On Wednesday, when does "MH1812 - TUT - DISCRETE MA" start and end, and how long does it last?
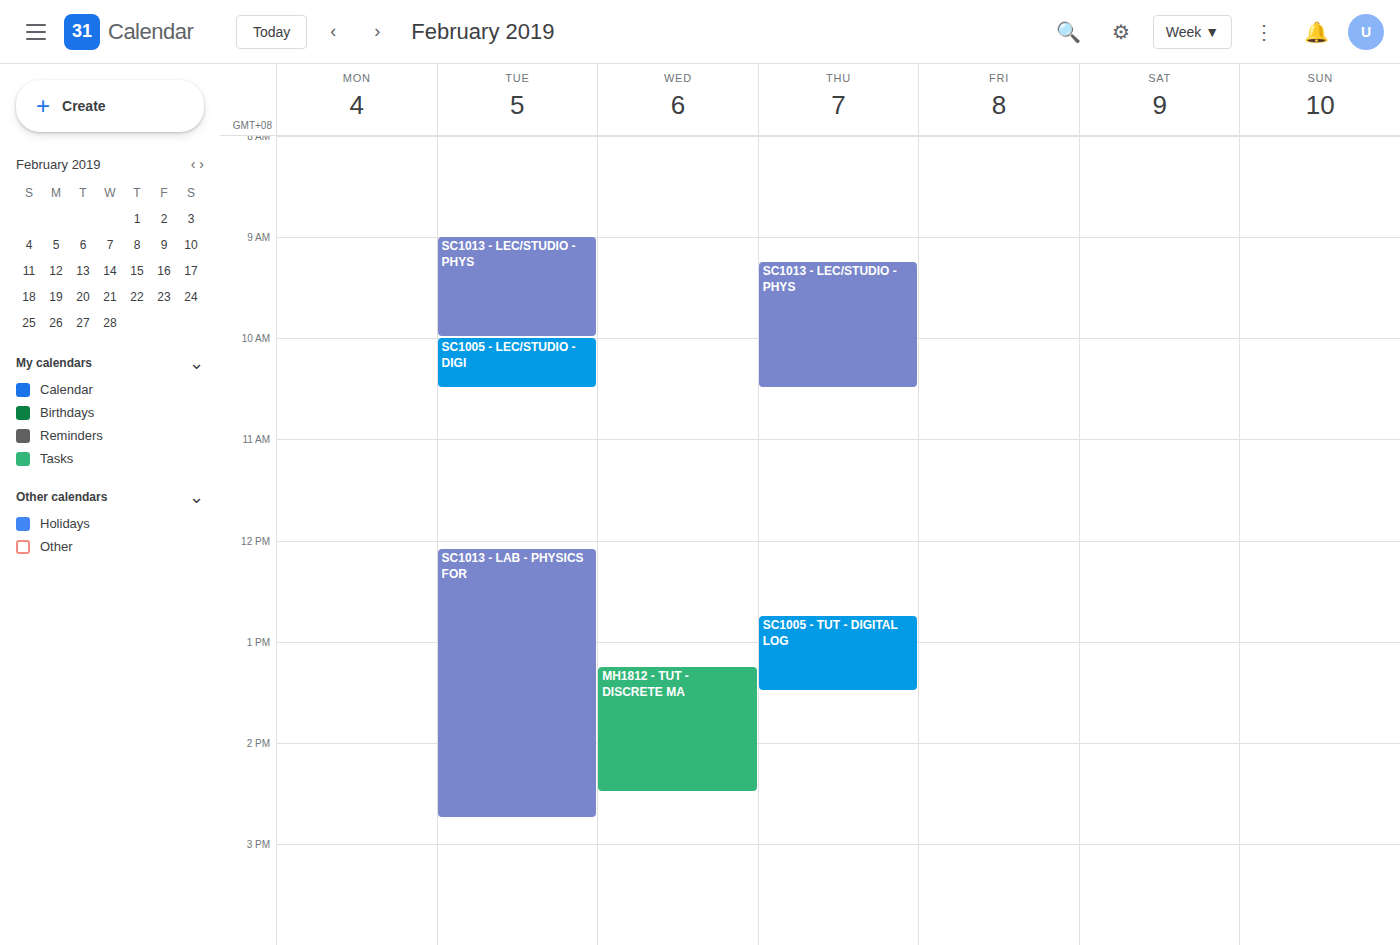
1:15 PM to 2:30 PM, 1 hour 15 minutes